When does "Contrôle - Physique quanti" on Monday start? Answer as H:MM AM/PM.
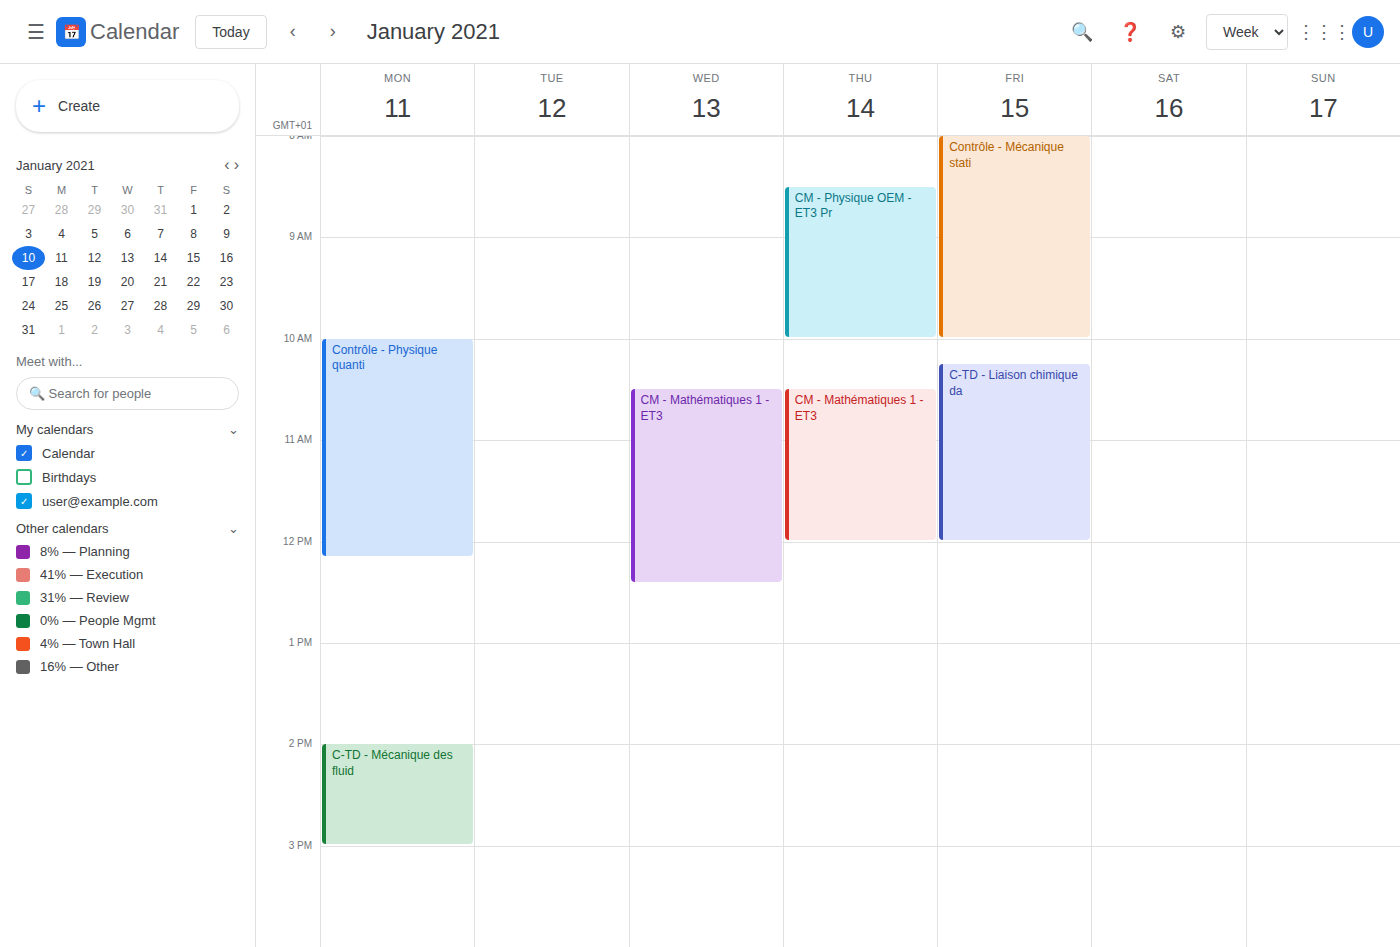
10:00 AM